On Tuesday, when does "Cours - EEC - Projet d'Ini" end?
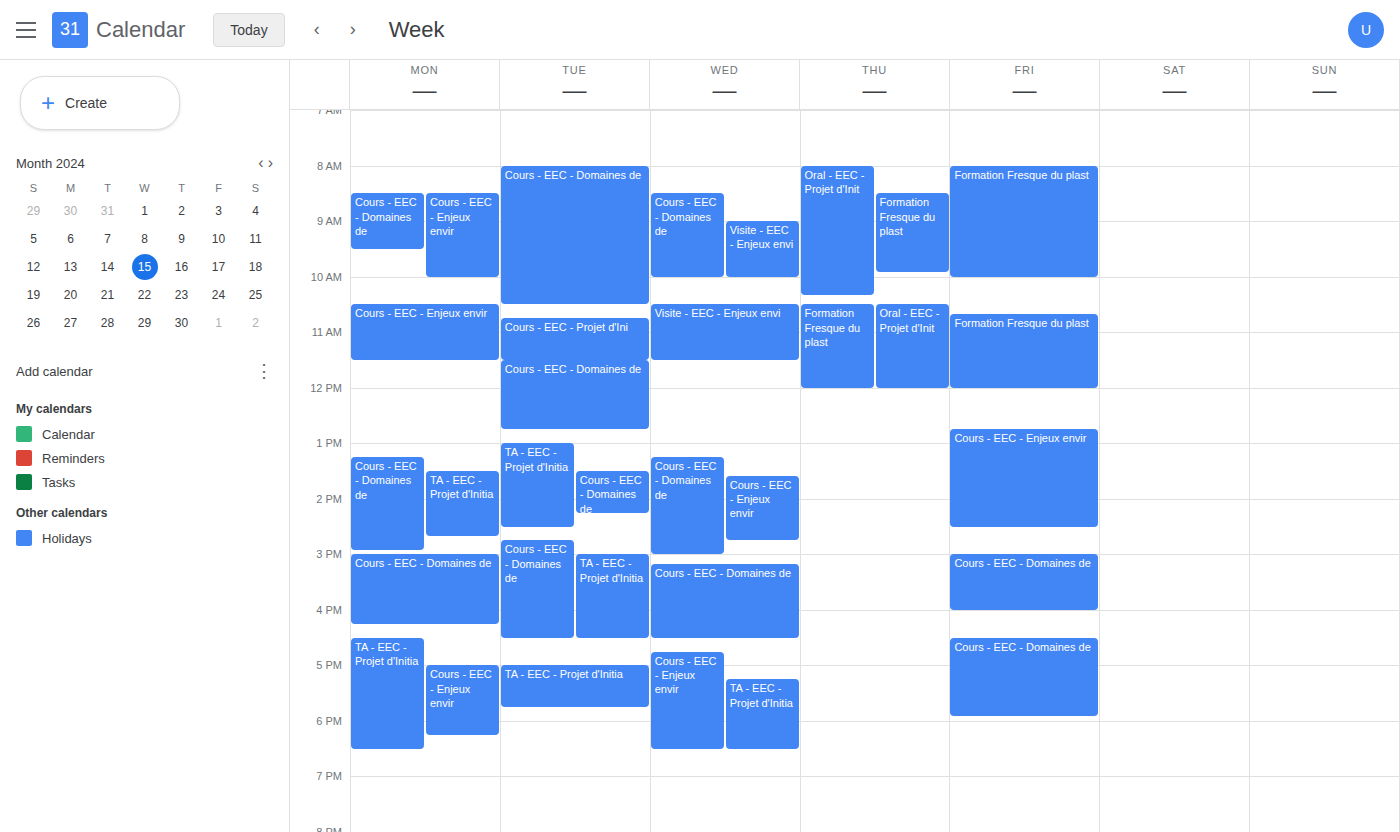
11:30 AM